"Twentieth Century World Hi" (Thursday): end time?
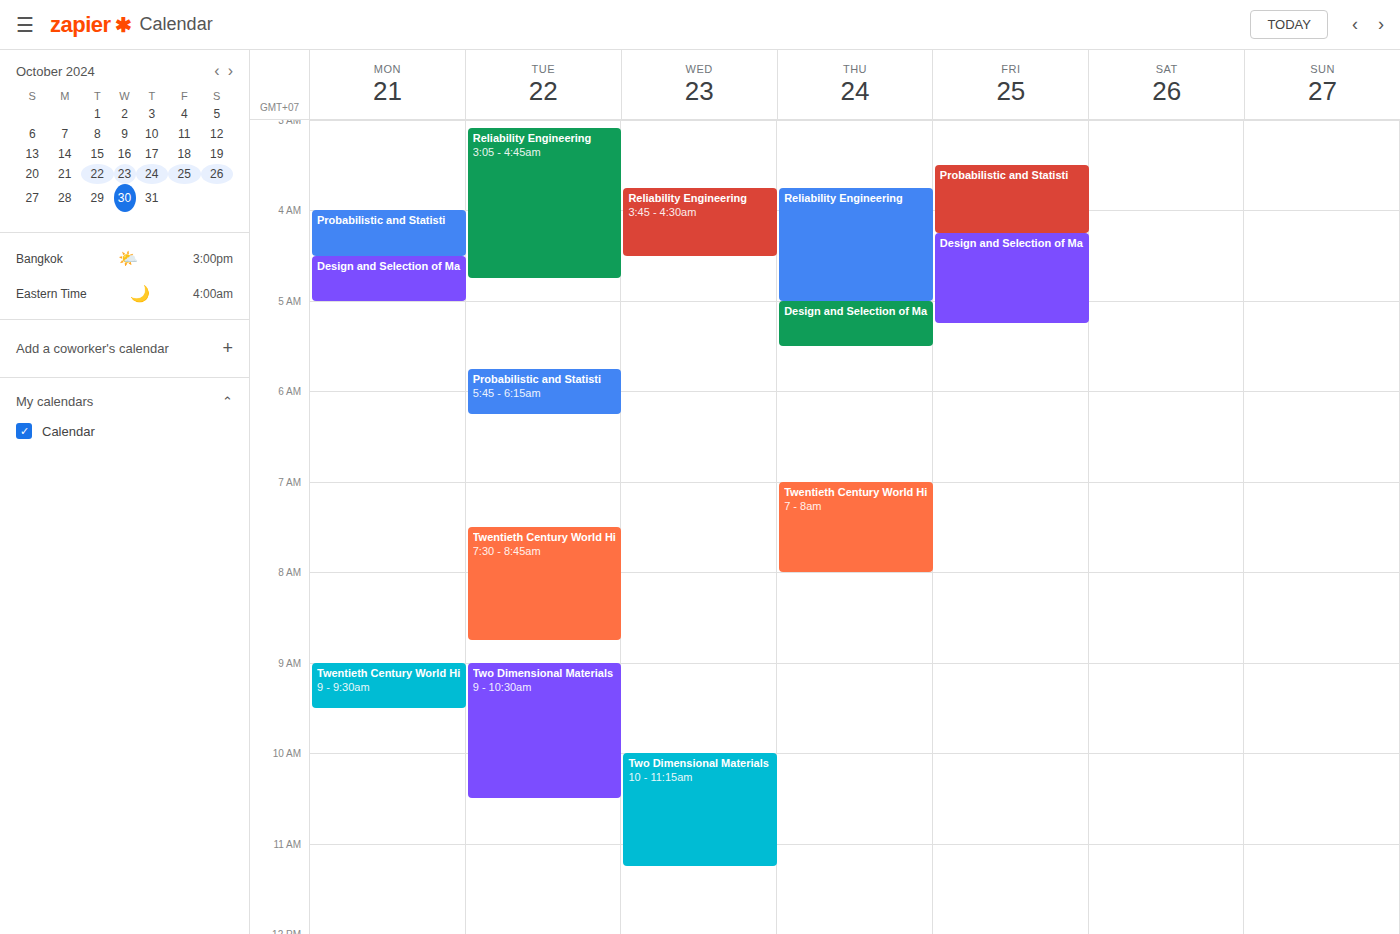
8:00 AM